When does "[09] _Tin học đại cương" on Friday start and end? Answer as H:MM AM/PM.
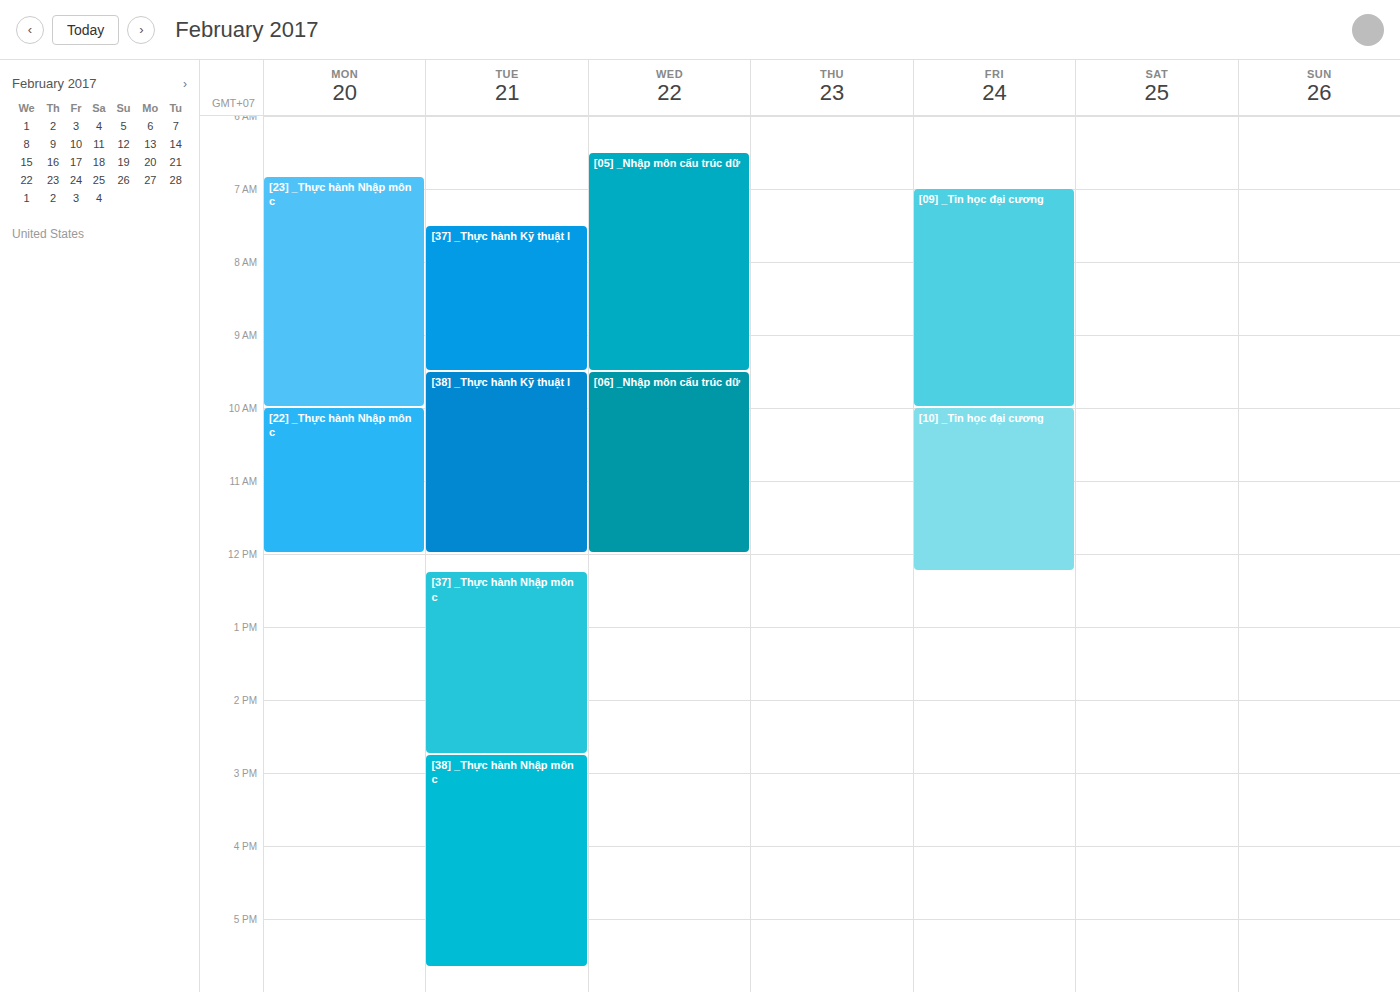
7:00 AM to 10:00 AM